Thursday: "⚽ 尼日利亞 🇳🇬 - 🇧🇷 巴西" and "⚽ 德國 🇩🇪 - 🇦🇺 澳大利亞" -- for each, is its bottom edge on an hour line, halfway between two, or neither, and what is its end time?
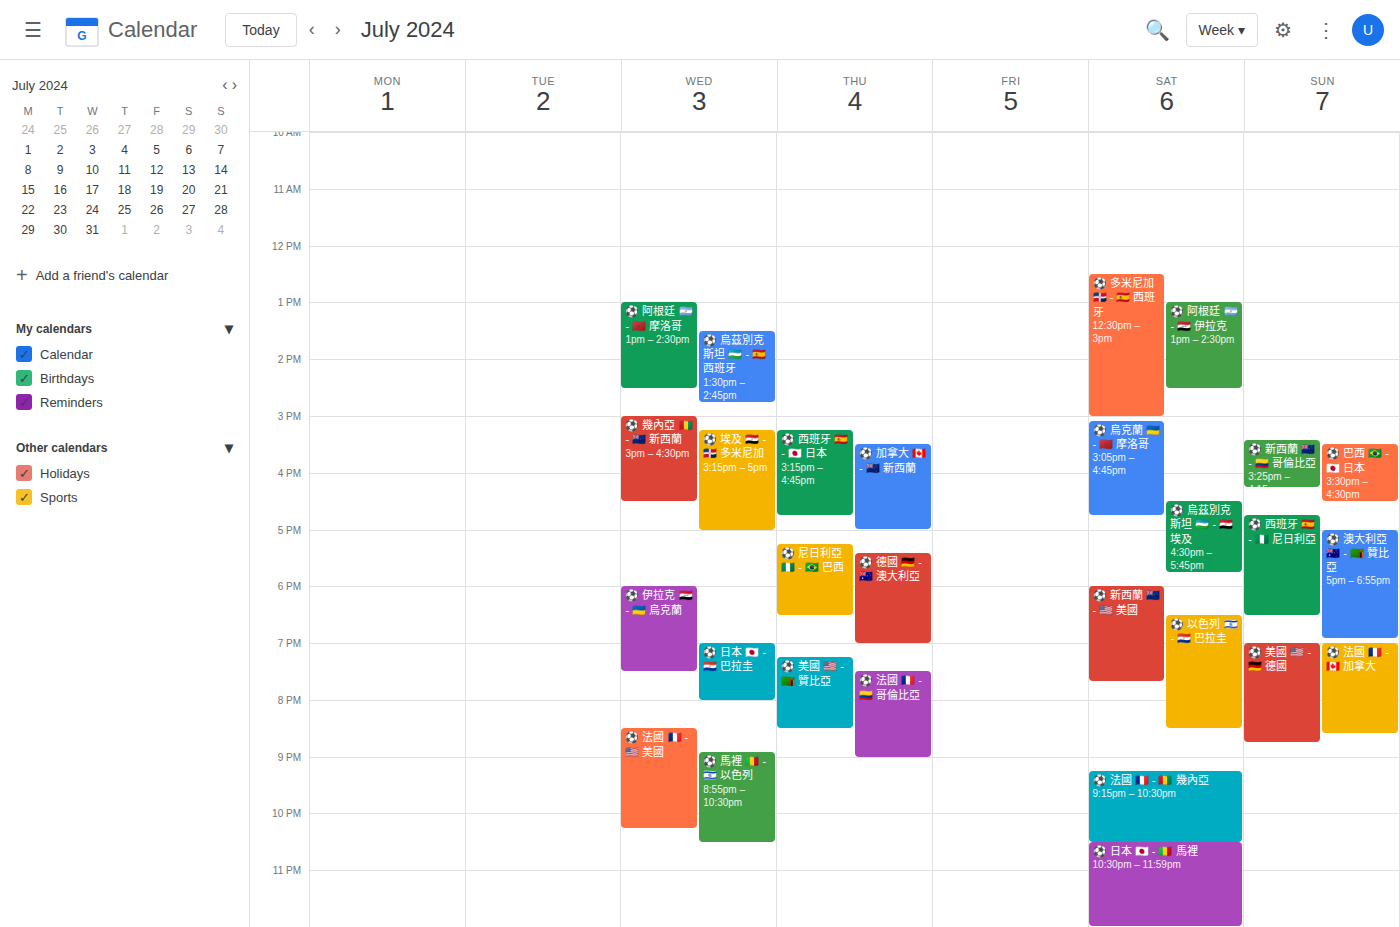
"⚽ 尼日利亞 🇳🇬 - 🇧🇷 巴西": 6:30 PM, halfway between the 6 PM and 7 PM lines. "⚽ 德國 🇩🇪 - 🇦🇺 澳大利亞": 7:00 PM, exactly on the 7 PM line.